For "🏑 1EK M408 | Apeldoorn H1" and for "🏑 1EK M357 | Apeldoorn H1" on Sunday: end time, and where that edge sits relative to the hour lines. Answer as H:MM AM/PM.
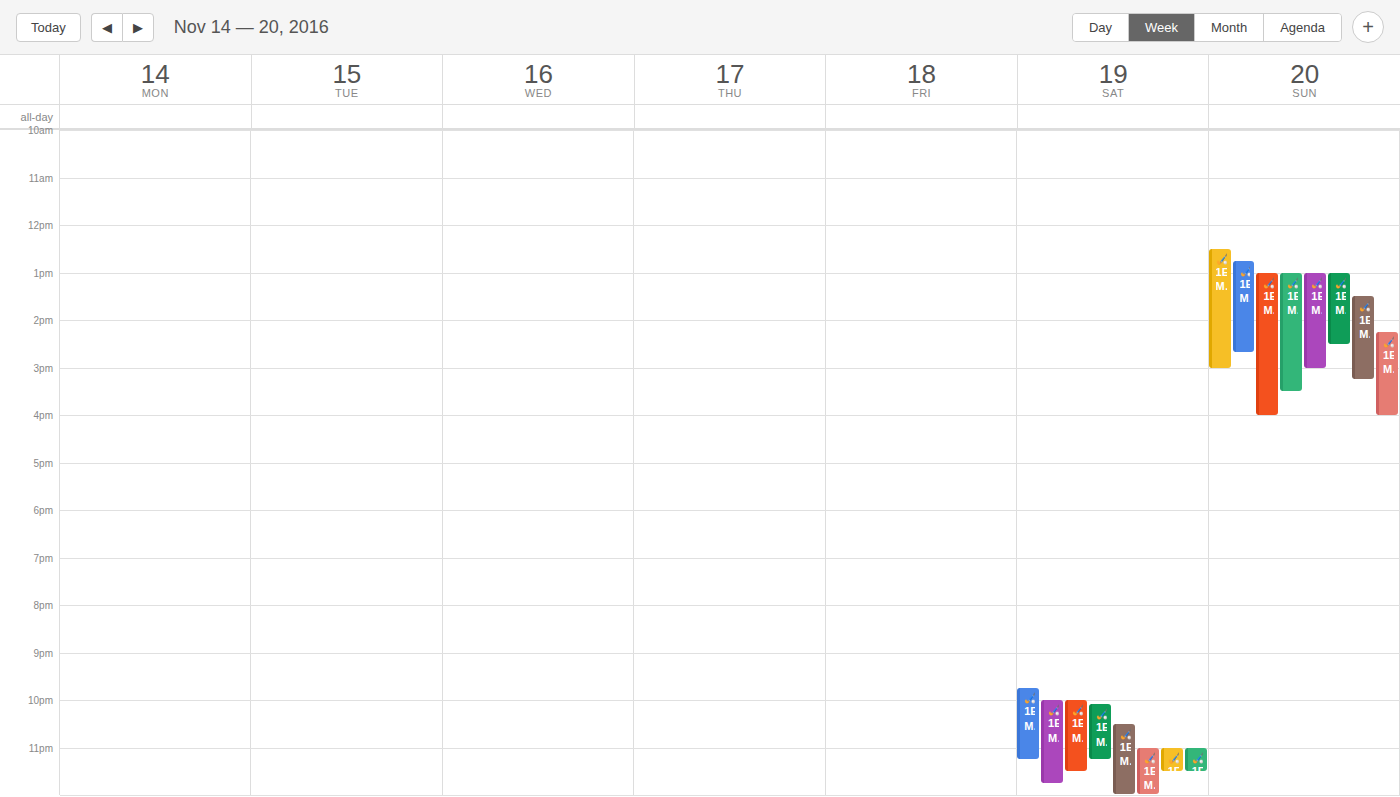
"🏑 1EK M408 | Apeldoorn H1": 4:00 PM, exactly on the 4 PM line. "🏑 1EK M357 | Apeldoorn H1": 3:00 PM, exactly on the 3 PM line.